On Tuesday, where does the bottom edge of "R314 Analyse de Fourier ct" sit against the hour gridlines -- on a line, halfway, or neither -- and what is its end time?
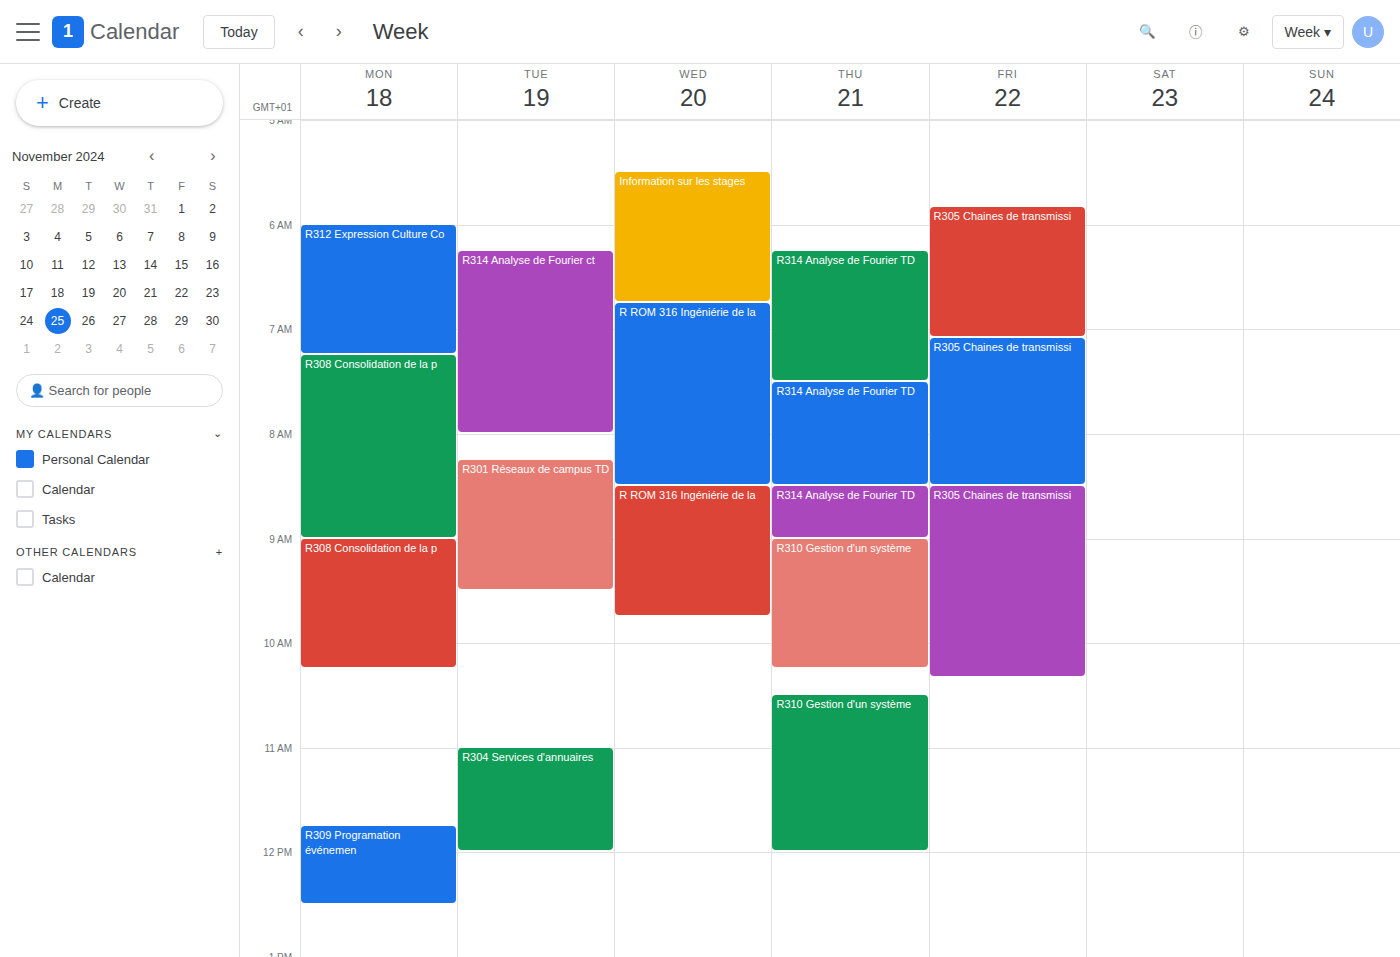
8:00 AM -- exactly on the 8 AM line.